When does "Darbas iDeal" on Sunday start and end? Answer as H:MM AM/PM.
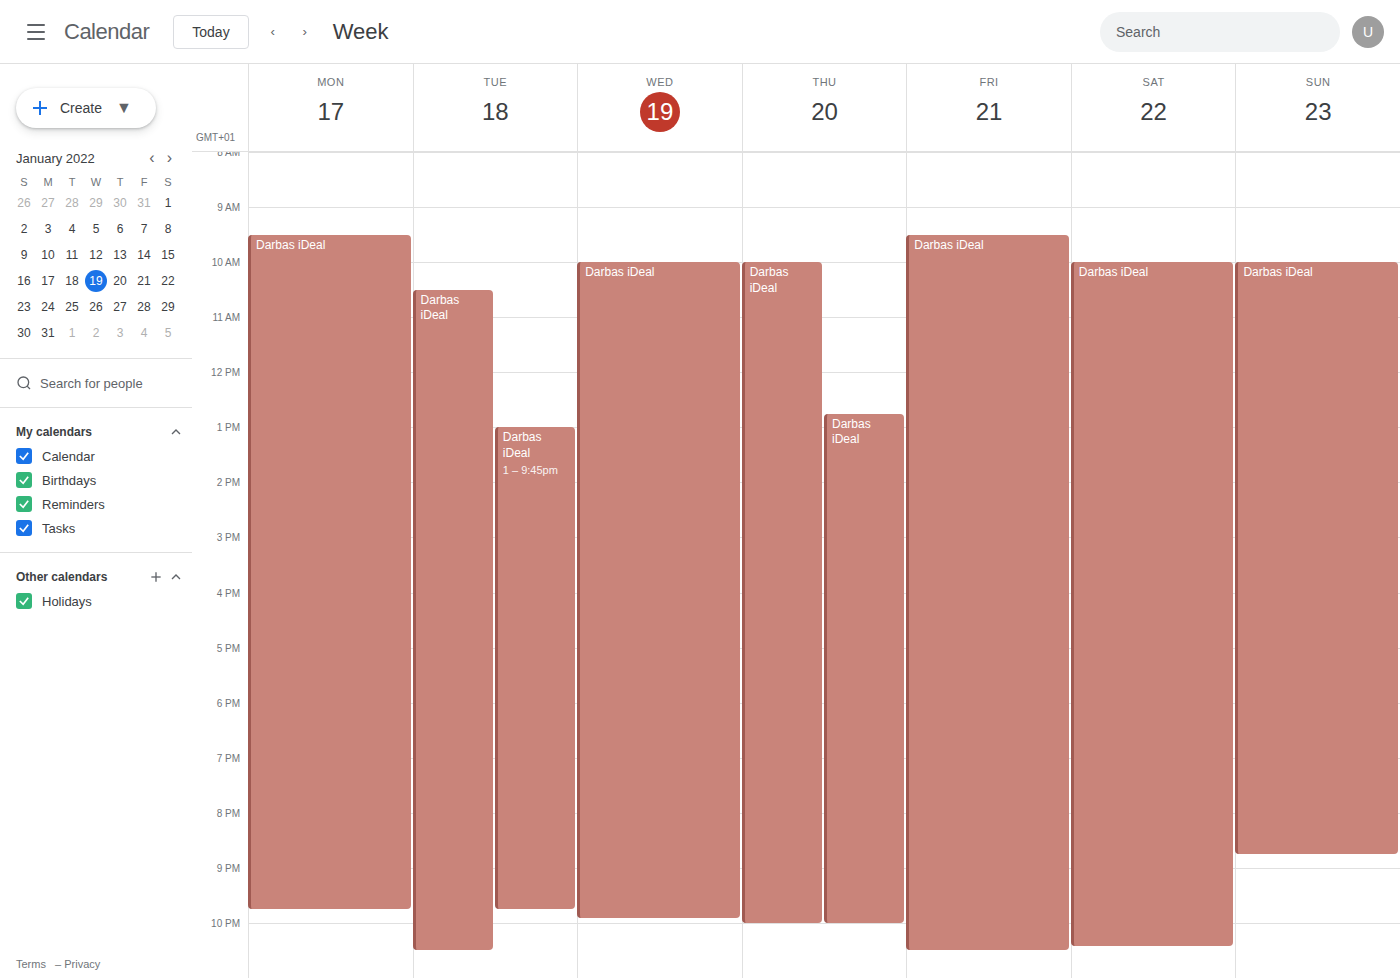
10:00 AM to 8:45 PM